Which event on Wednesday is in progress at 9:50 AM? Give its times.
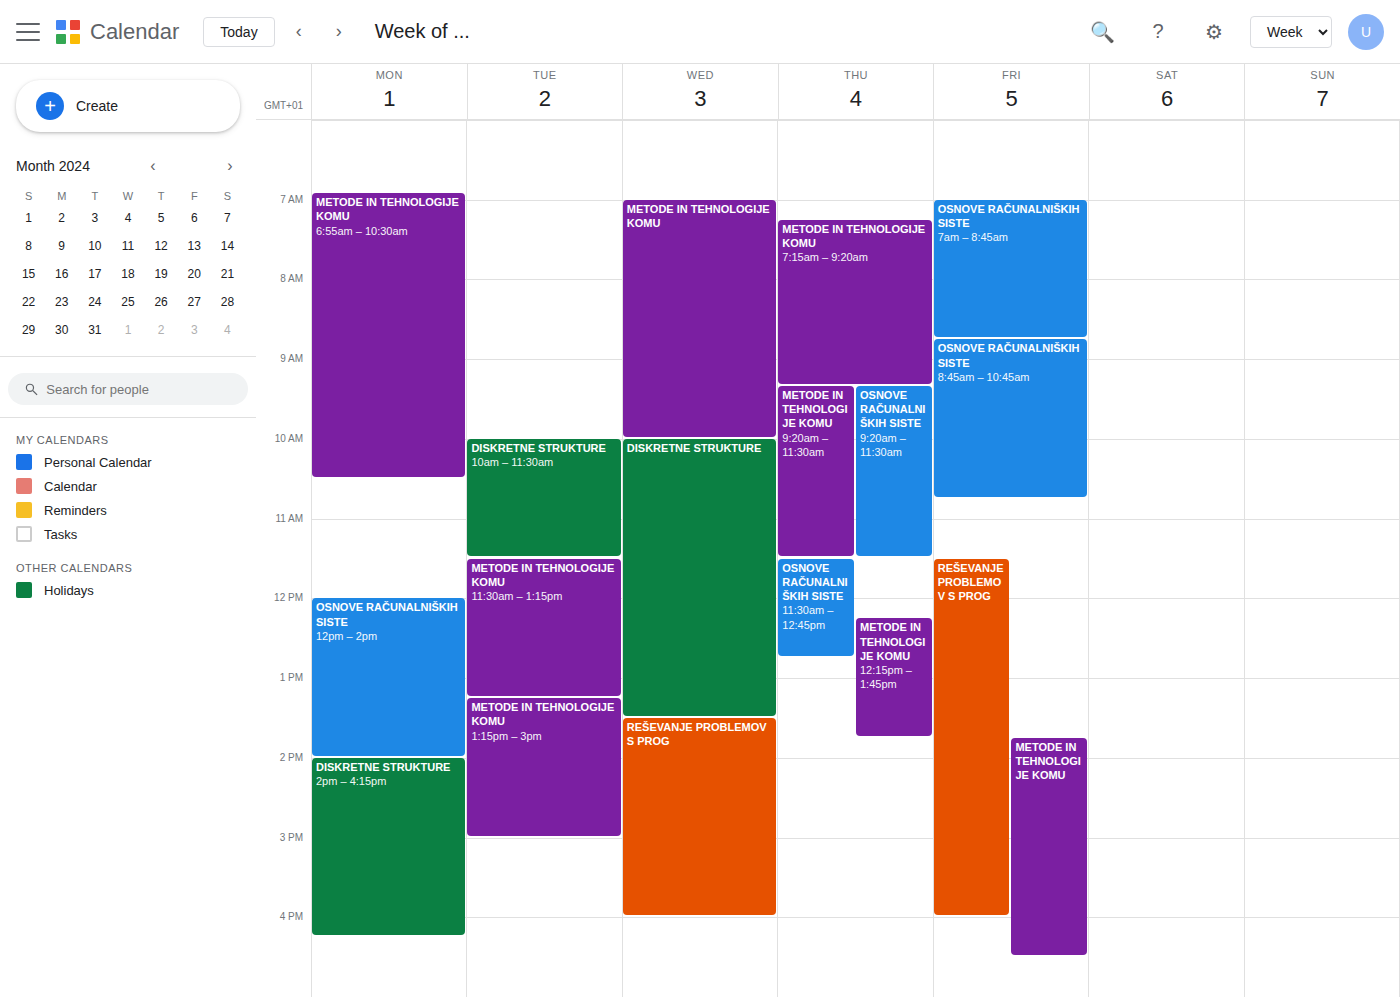
"METODE IN TEHNOLOGIJE KOMU", 7:00 AM to 10:00 AM